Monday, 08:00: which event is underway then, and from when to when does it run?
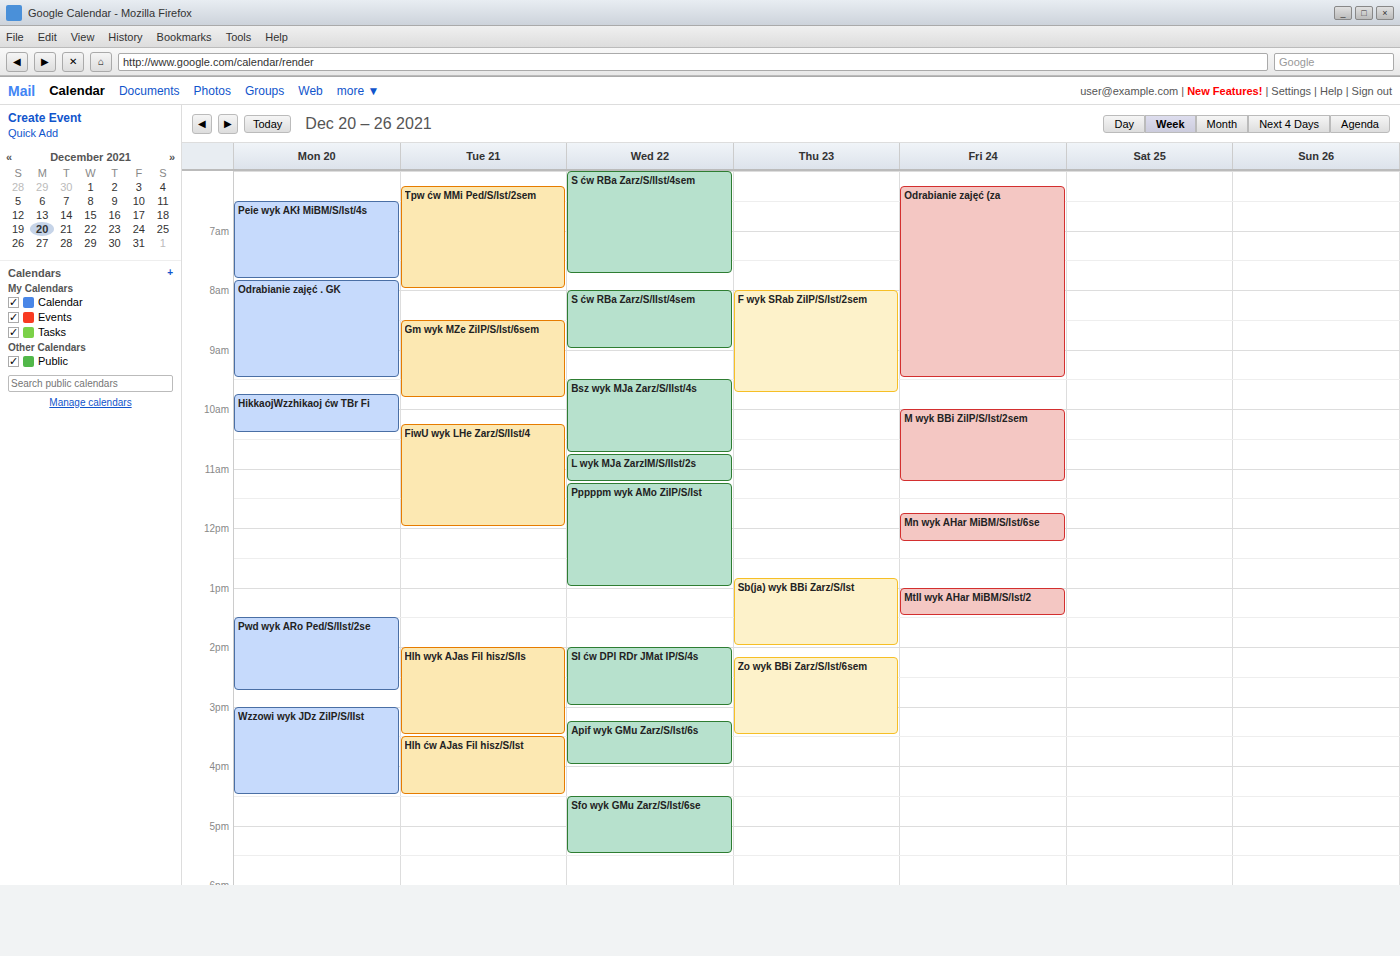
"Odrabianie zajęć . GK", 07:50 to 09:30